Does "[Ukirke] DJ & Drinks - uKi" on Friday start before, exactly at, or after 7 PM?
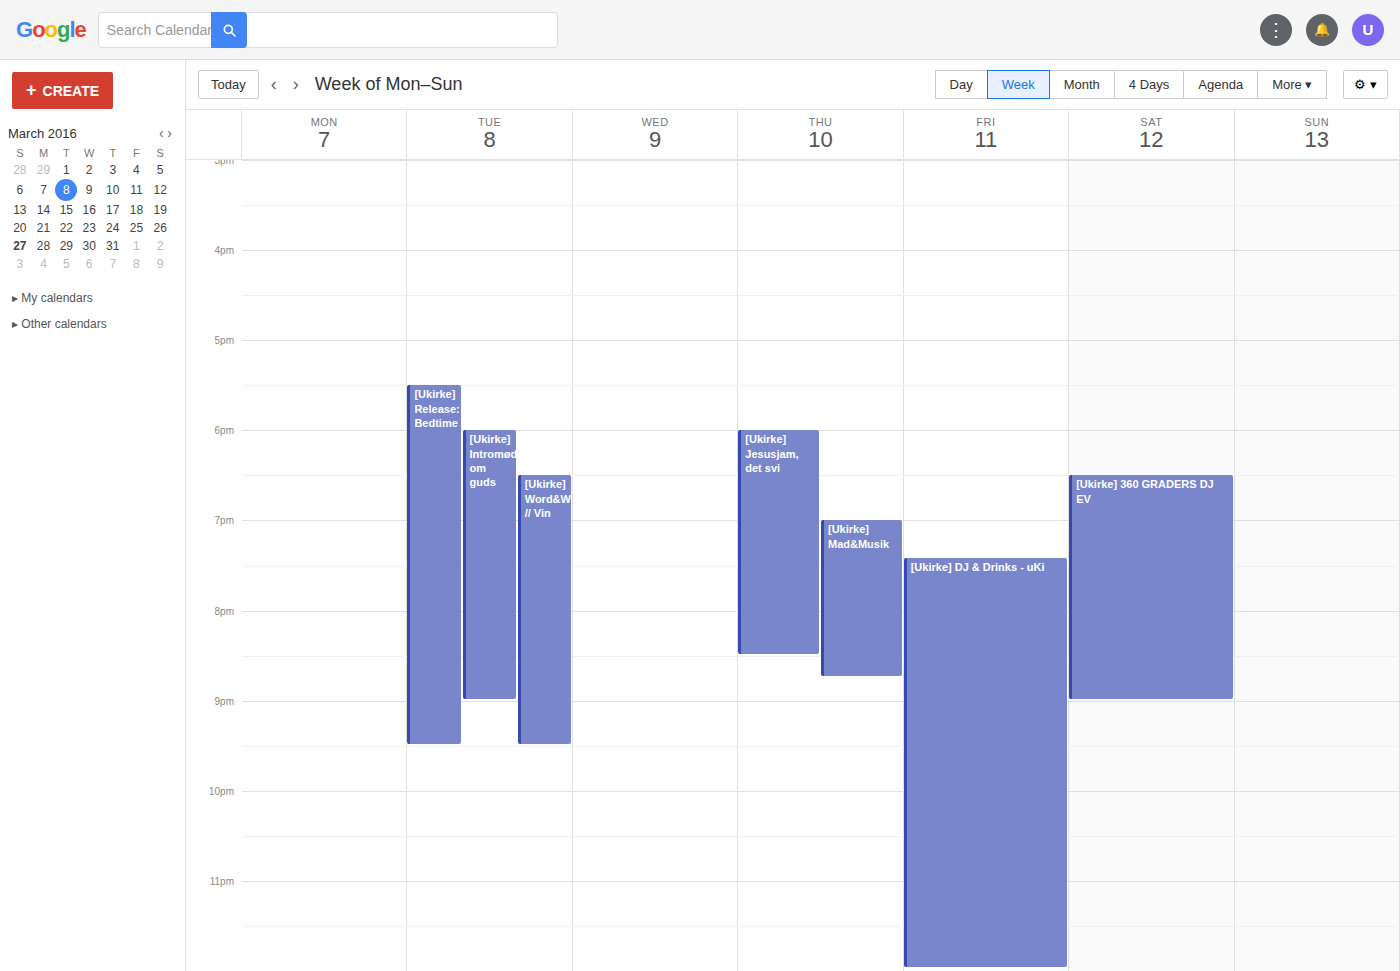
7:25 PM -- after 7 PM, 25 minutes below the 7 PM line.